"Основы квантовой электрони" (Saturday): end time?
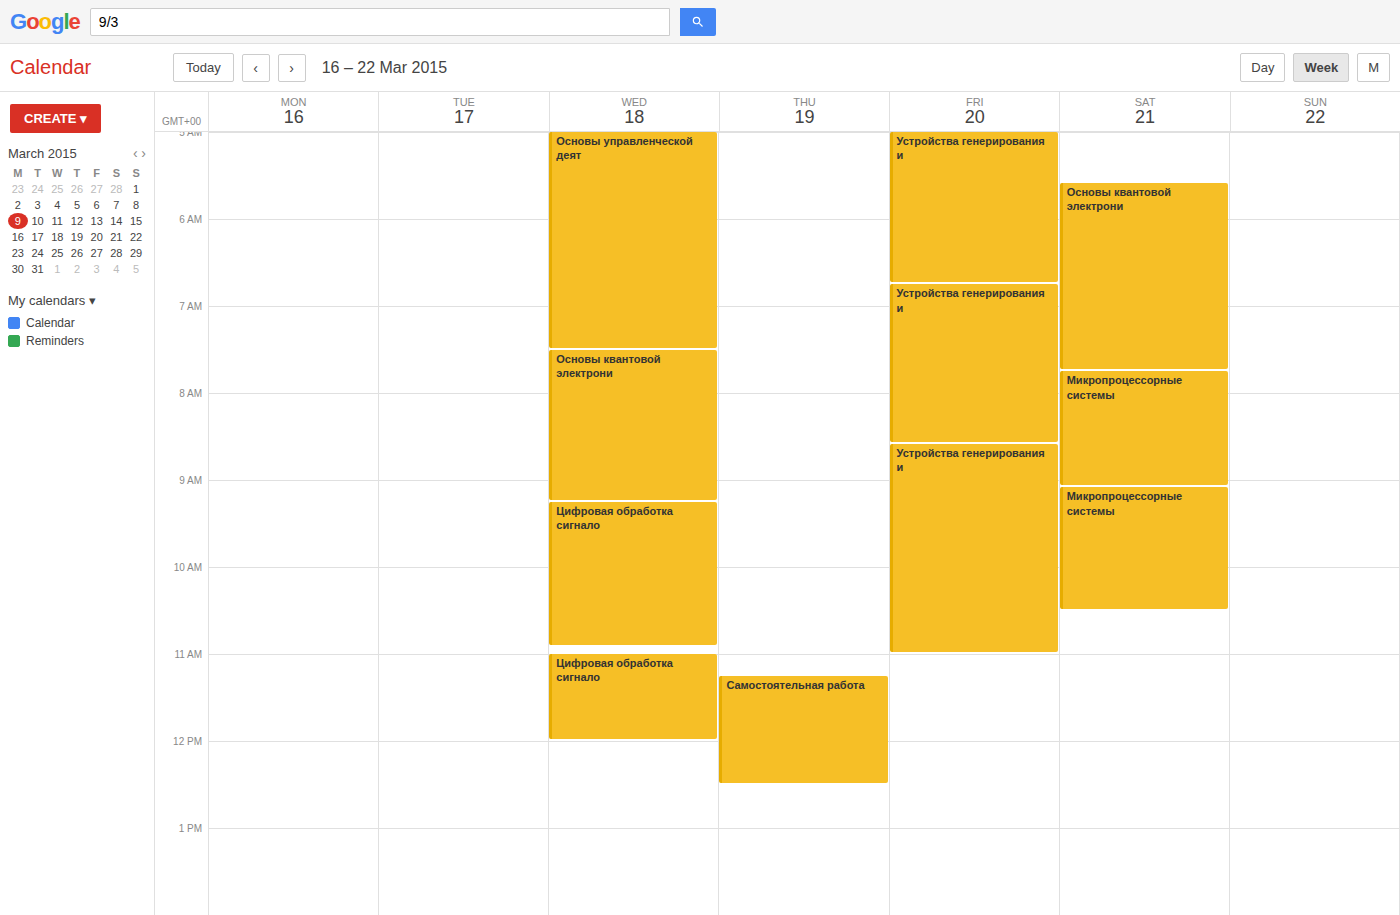
7:45 AM